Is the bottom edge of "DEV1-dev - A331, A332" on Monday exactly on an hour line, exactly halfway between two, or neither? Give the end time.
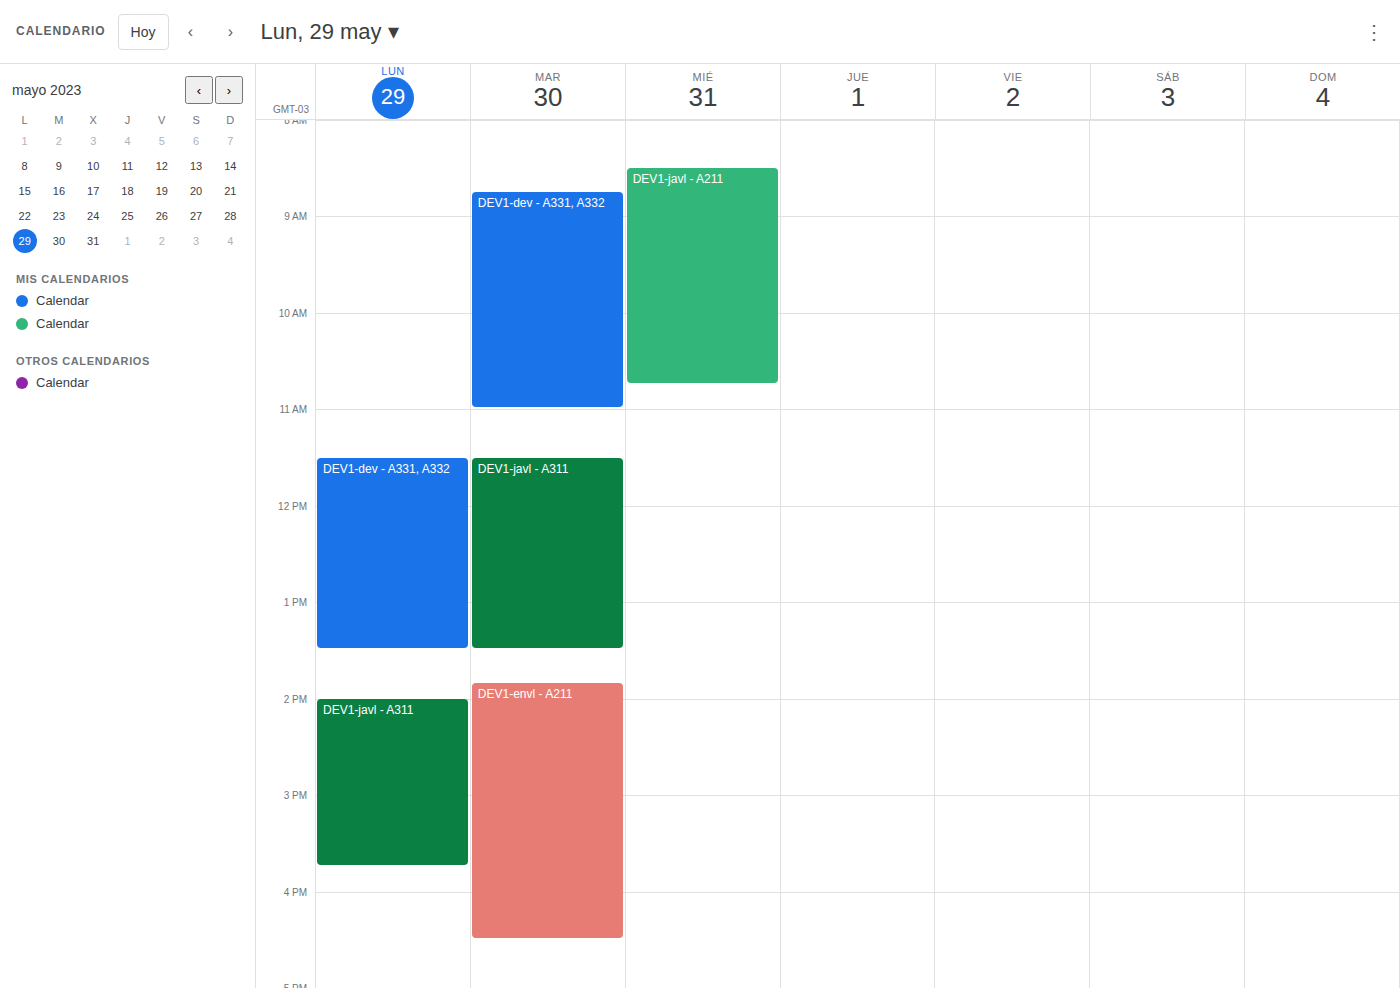
1:30 PM -- halfway between the 1 PM and 2 PM lines.